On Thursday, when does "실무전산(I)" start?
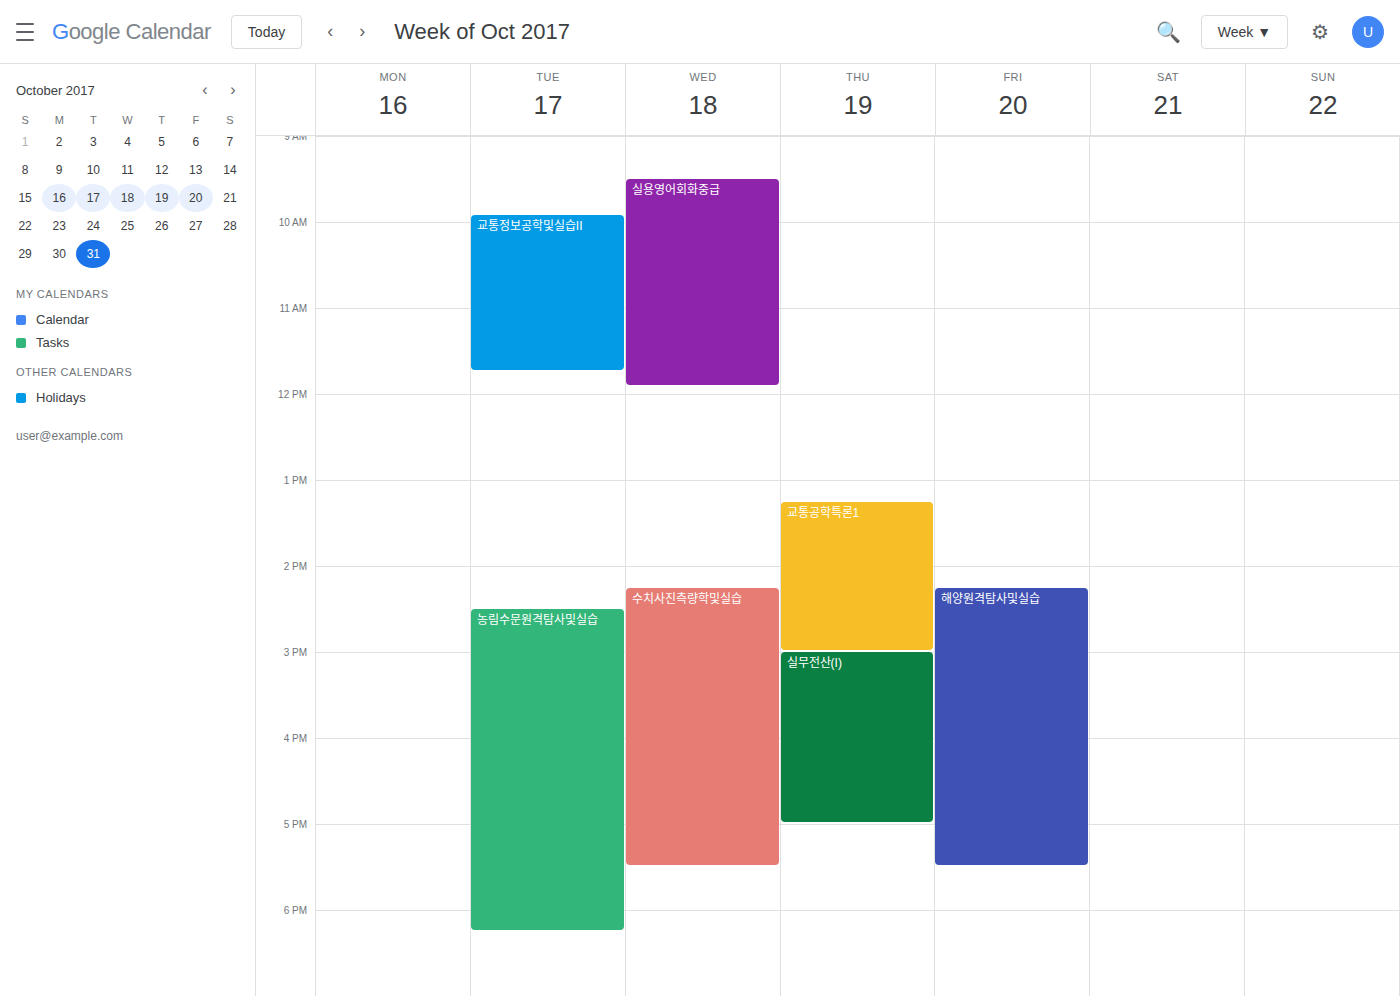
3:00 PM